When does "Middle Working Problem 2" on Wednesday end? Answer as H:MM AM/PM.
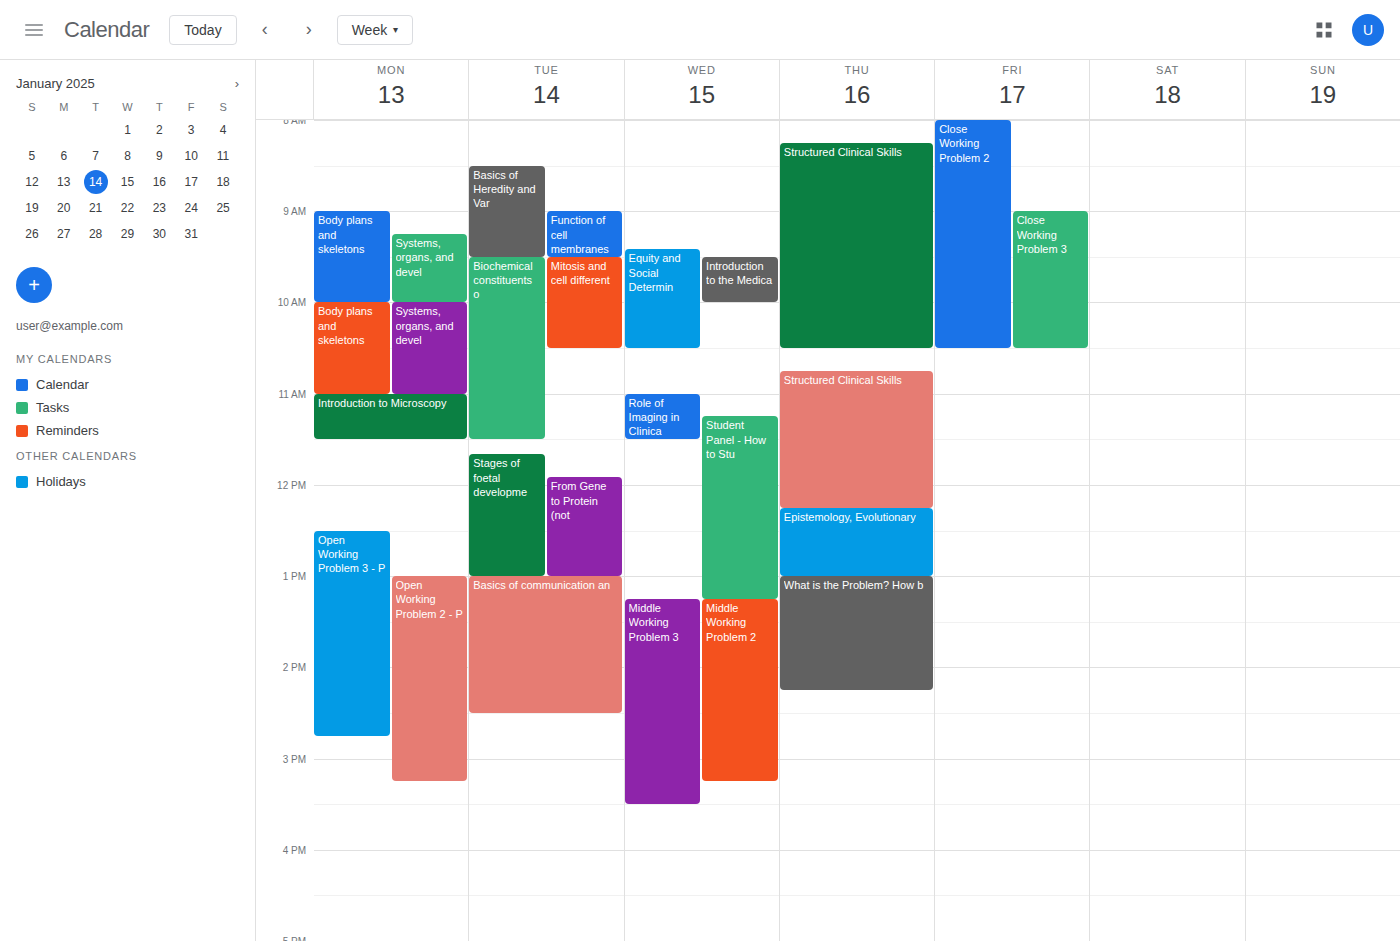
3:15 PM